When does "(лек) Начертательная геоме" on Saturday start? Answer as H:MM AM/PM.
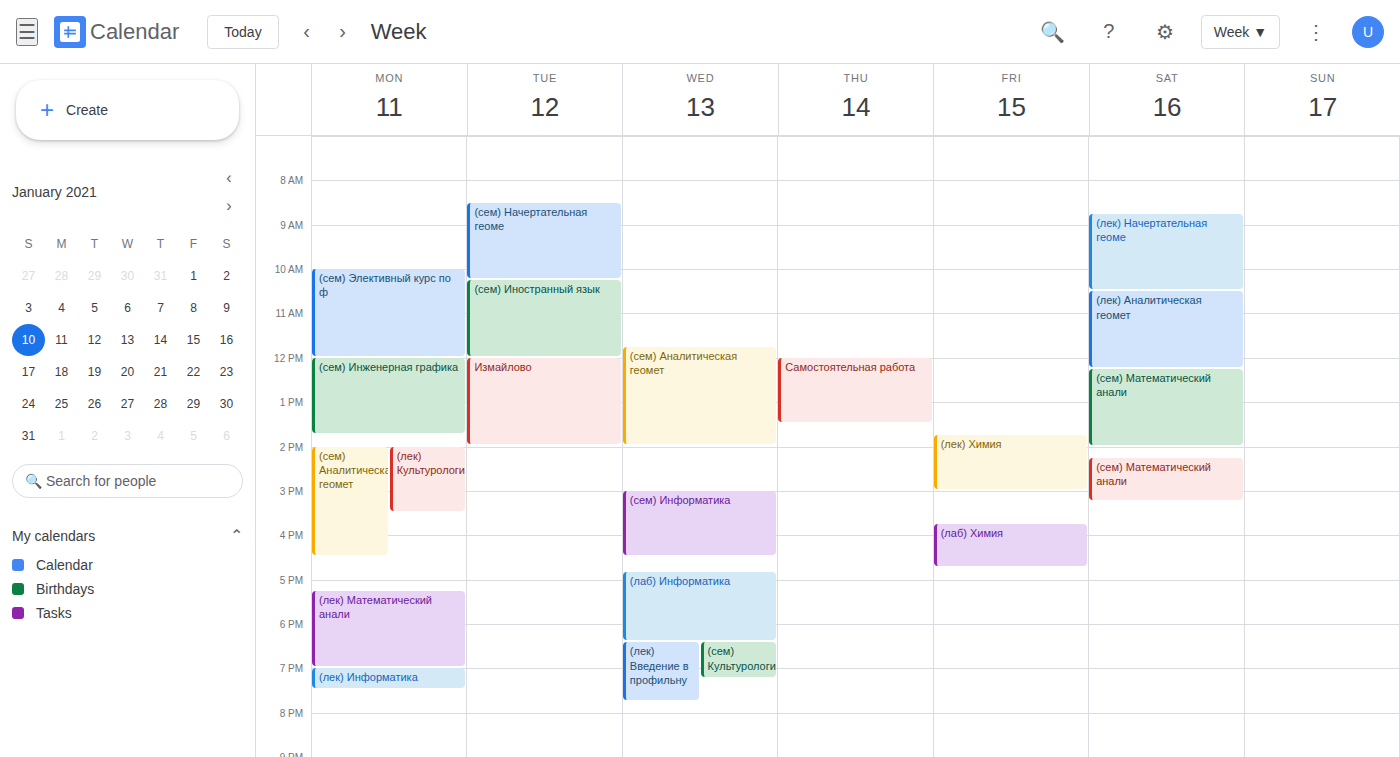
8:45 AM